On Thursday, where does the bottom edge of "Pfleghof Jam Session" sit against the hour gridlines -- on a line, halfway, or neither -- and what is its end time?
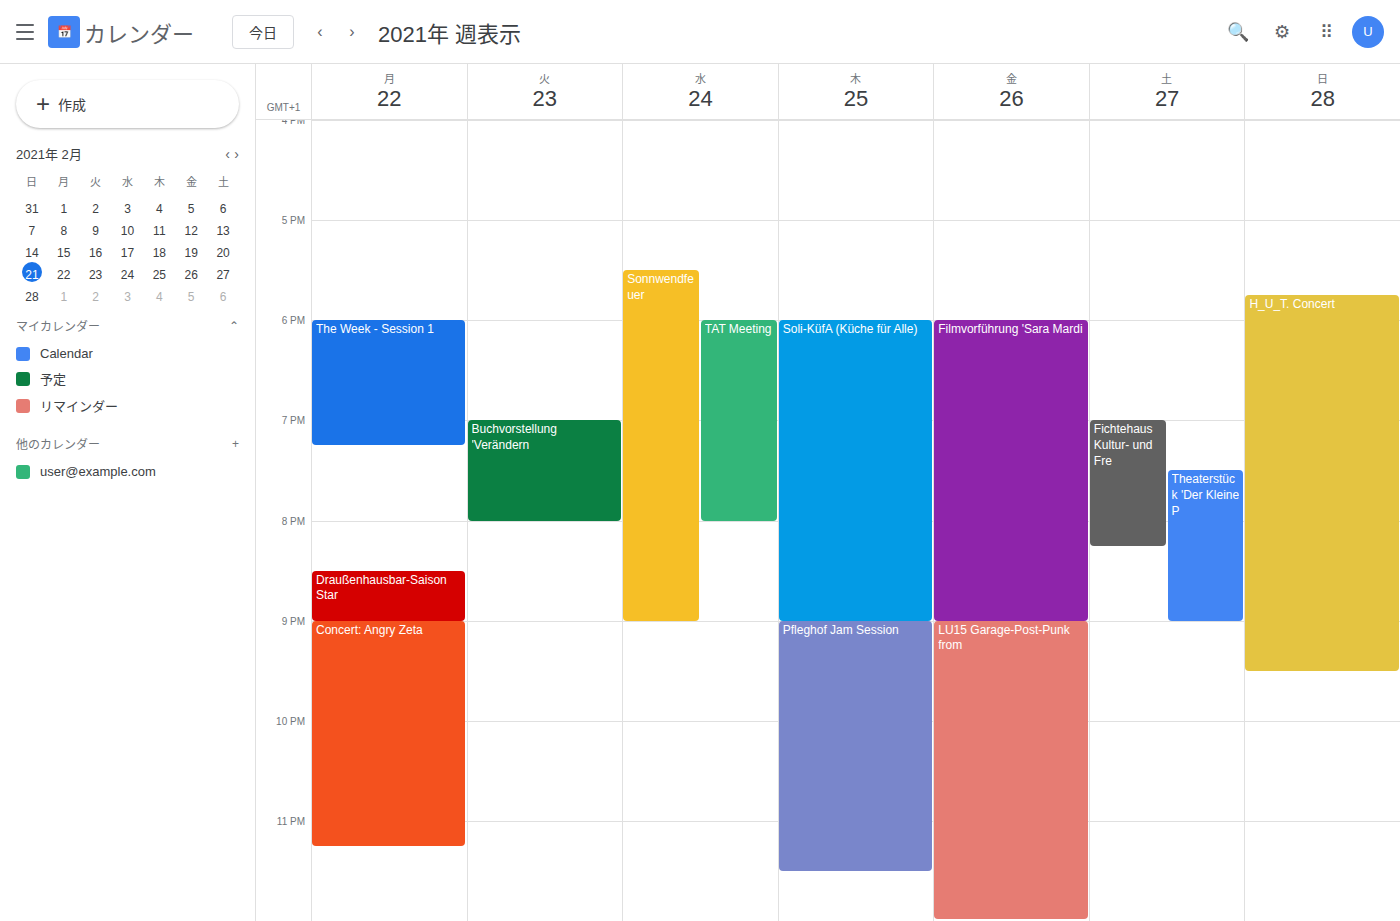
11:30 PM -- halfway between the 11 PM and 12 AM lines.